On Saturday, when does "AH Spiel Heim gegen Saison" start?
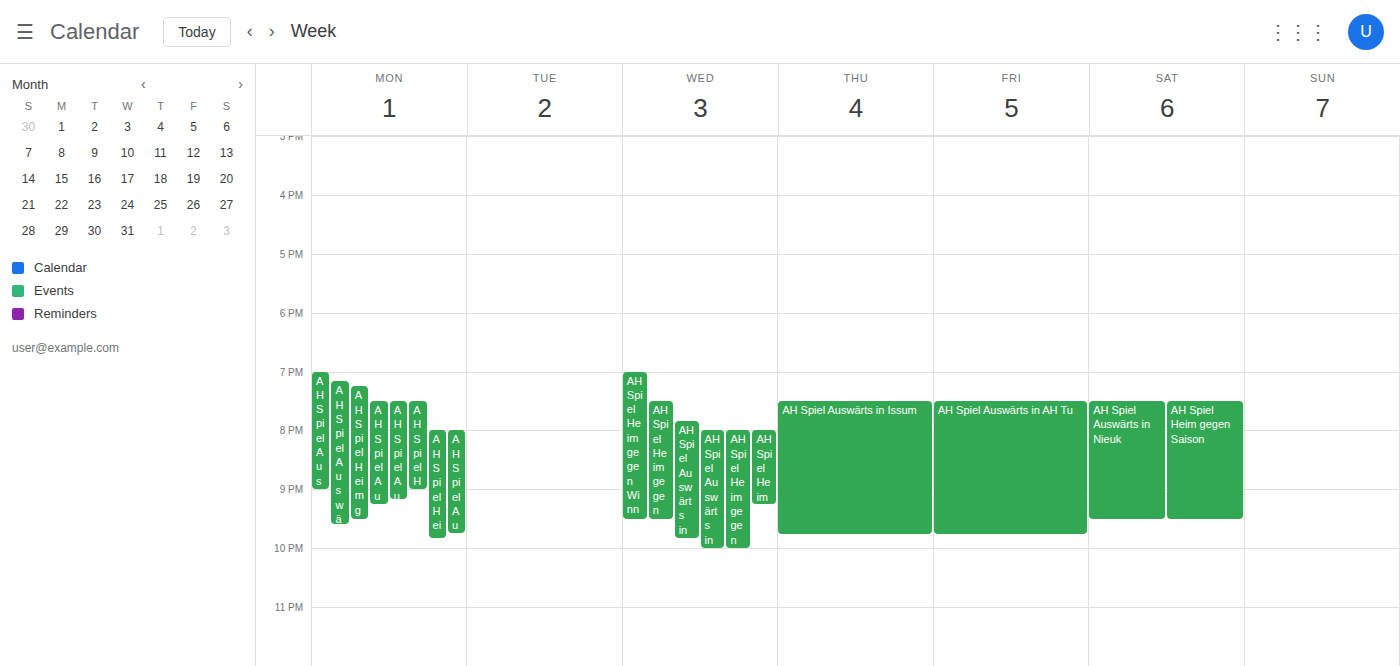
19:30